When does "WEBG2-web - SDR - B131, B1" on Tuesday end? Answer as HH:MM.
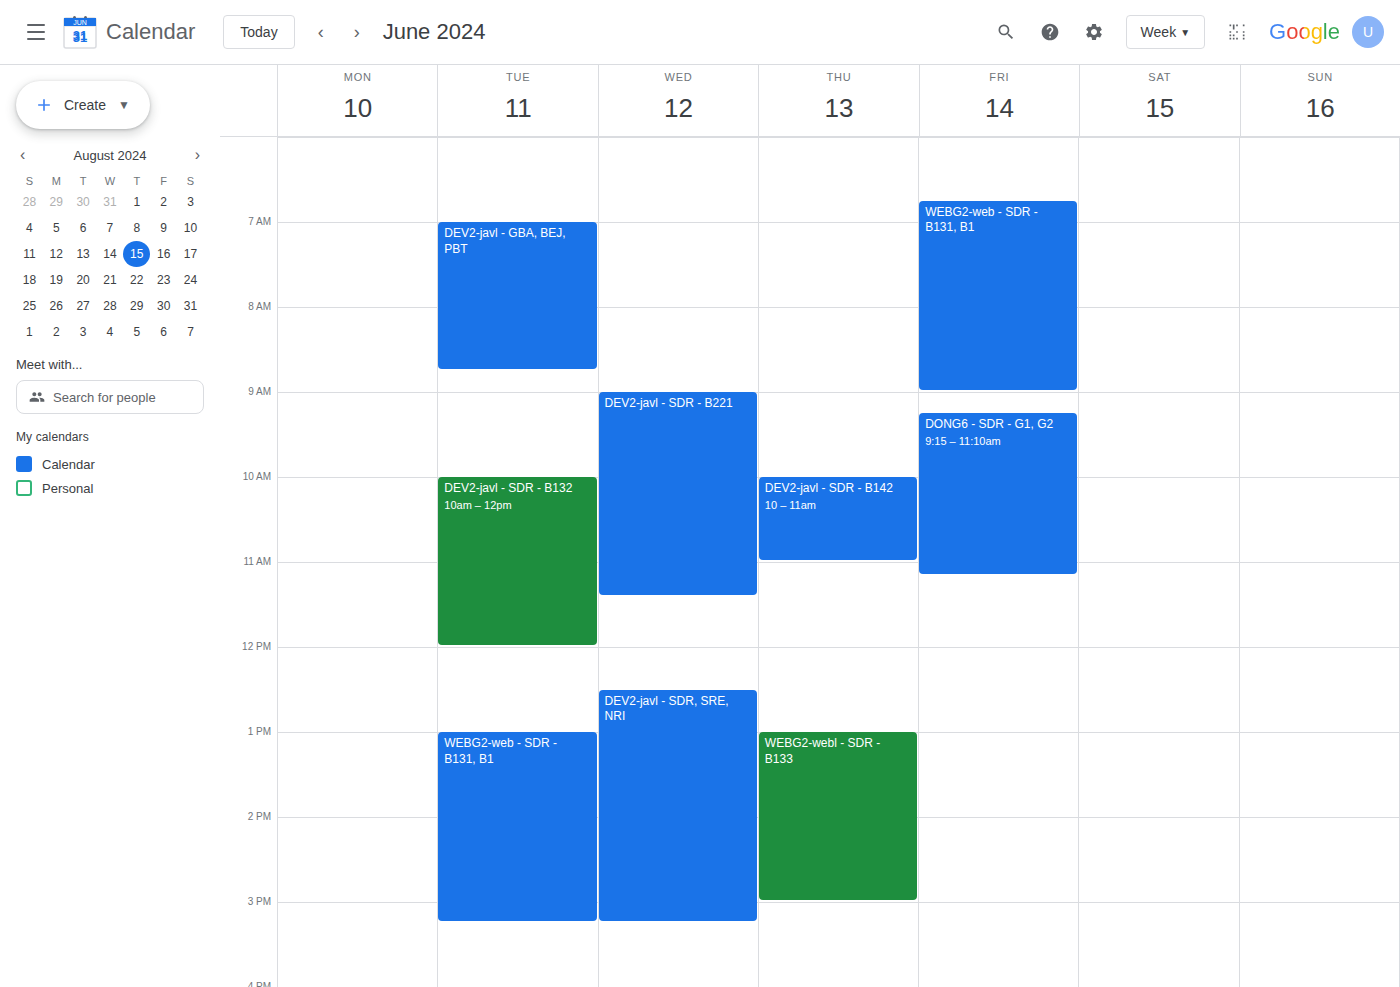
15:15